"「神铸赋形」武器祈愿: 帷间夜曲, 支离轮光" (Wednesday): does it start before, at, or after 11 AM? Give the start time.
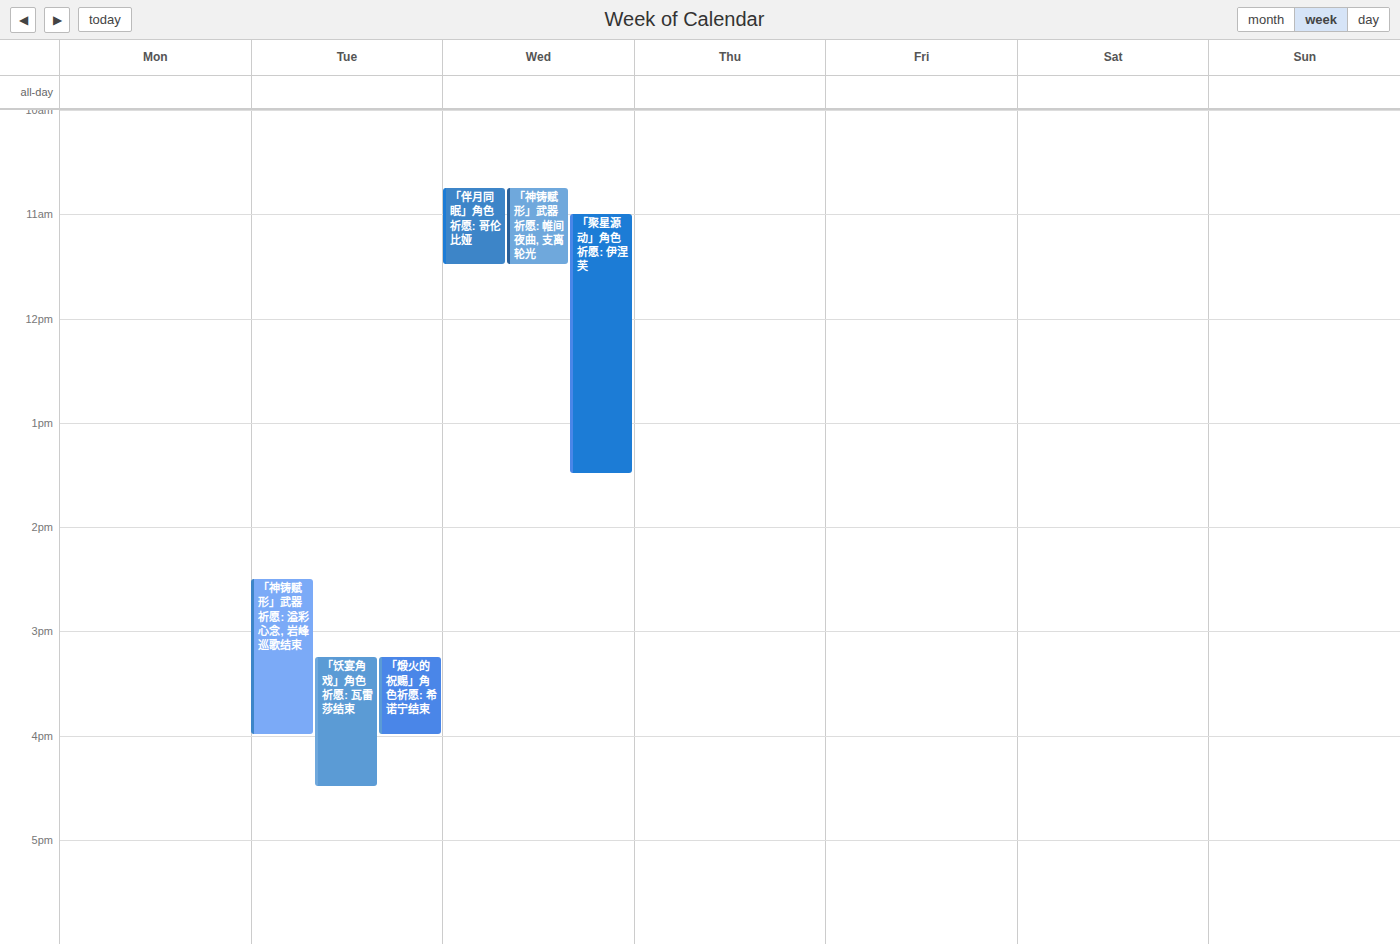
10:45 AM -- before 11 AM, 15 minutes above the 11 AM line.